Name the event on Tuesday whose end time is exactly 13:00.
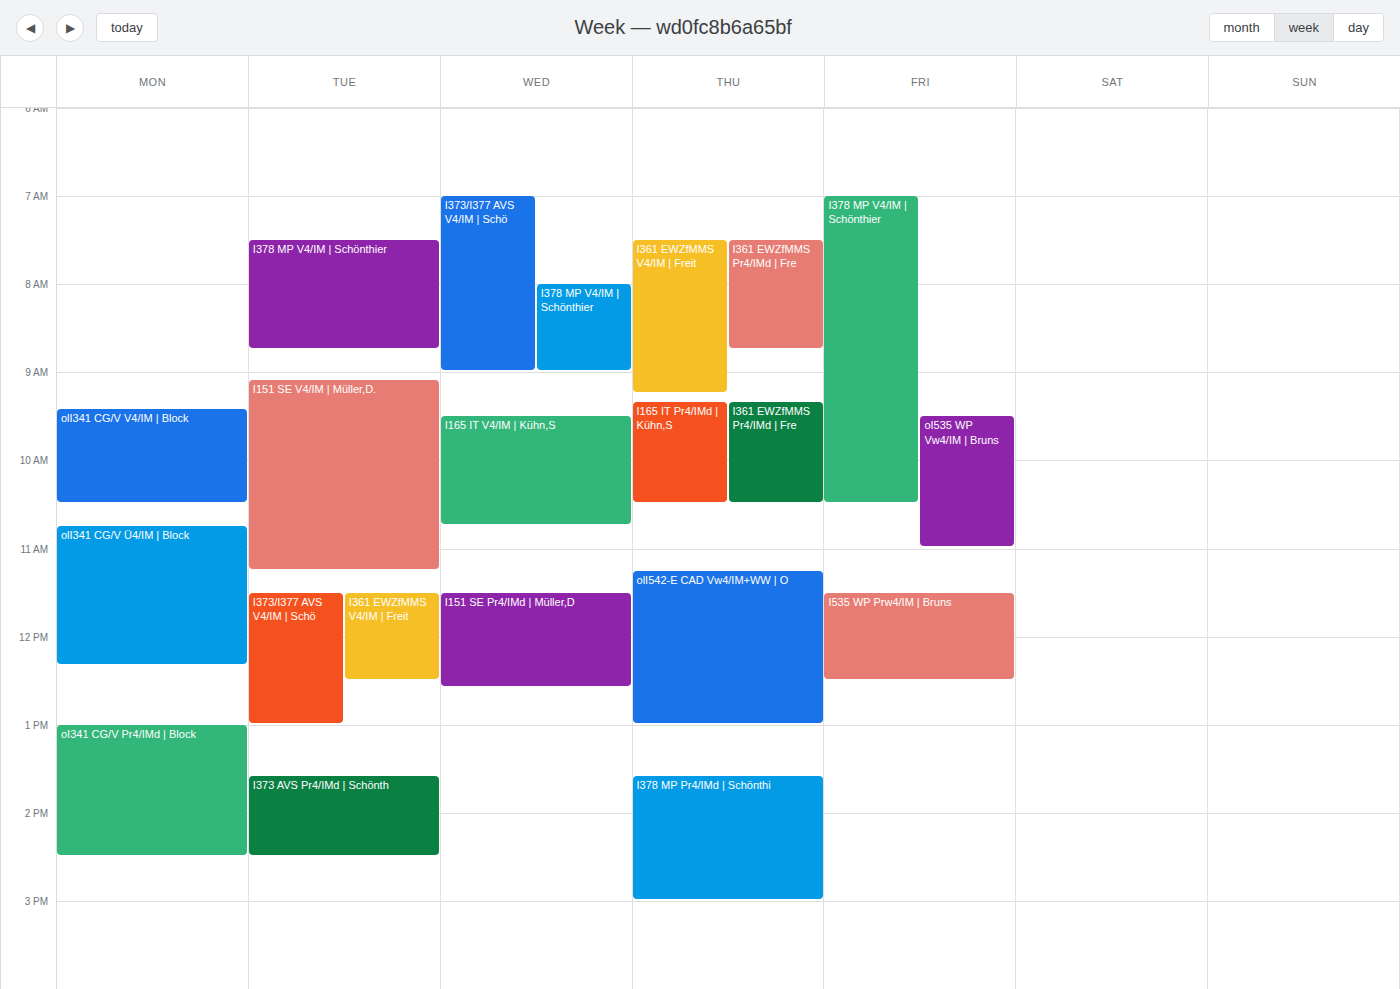
"I373/I377 AVS V4/IM | Schö"